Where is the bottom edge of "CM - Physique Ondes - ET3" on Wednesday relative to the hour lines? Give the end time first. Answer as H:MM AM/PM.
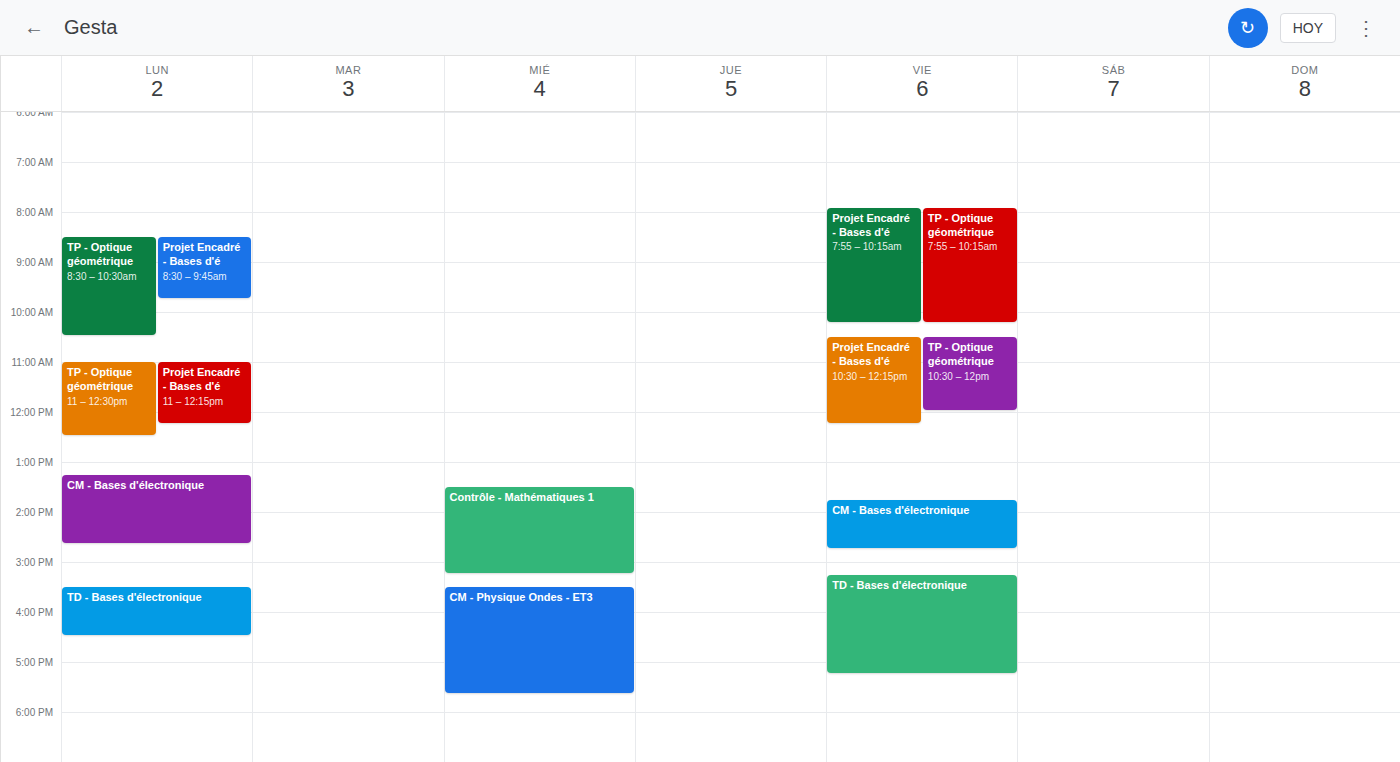
5:40 PM -- neither: 40 minutes below the 5 PM line and 20 minutes above the 6 PM line.